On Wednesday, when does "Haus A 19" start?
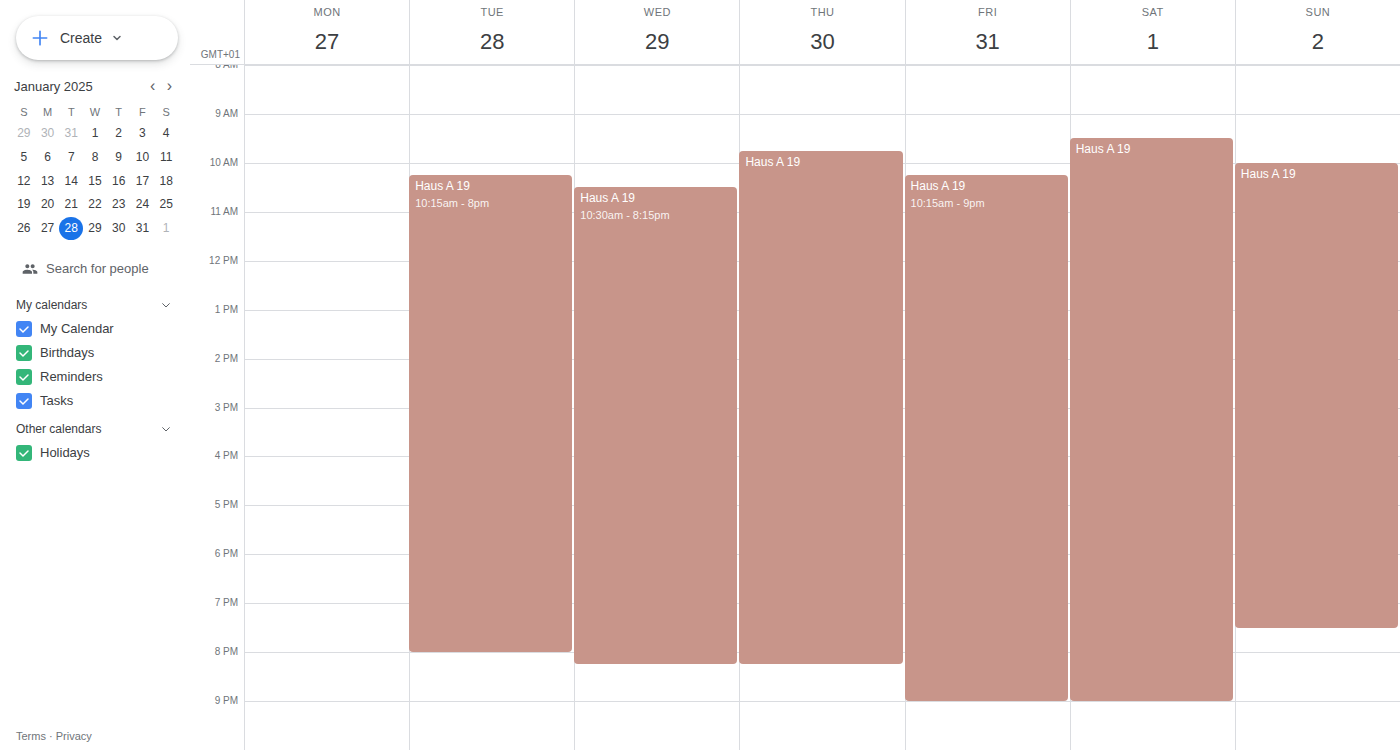
10:30 AM